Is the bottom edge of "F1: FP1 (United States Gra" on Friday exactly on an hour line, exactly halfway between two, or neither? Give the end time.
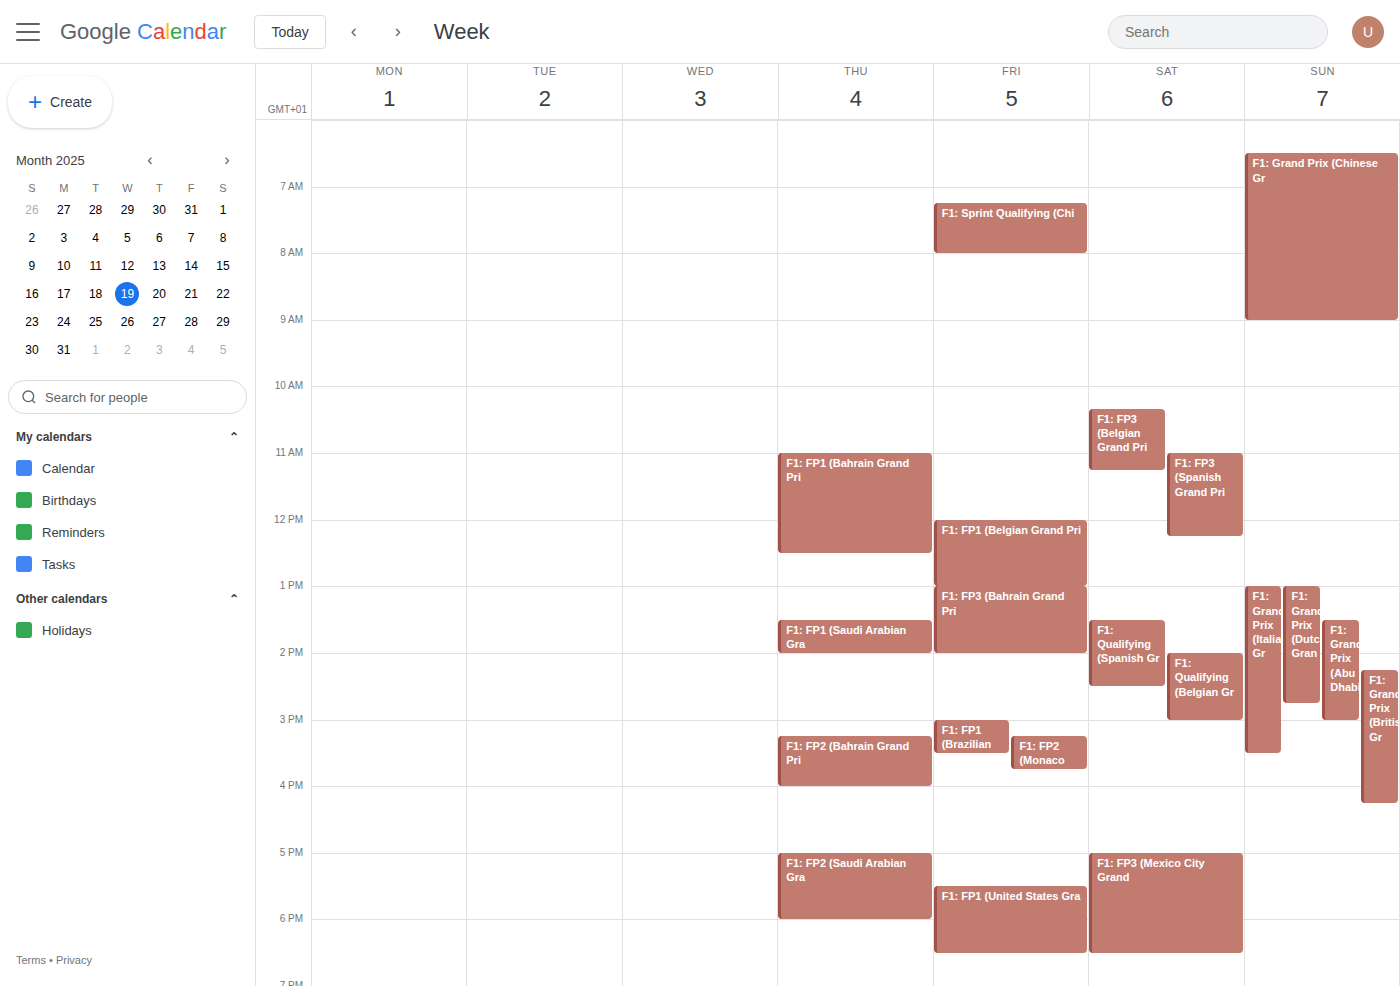
6:30 PM -- halfway between the 6 PM and 7 PM lines.